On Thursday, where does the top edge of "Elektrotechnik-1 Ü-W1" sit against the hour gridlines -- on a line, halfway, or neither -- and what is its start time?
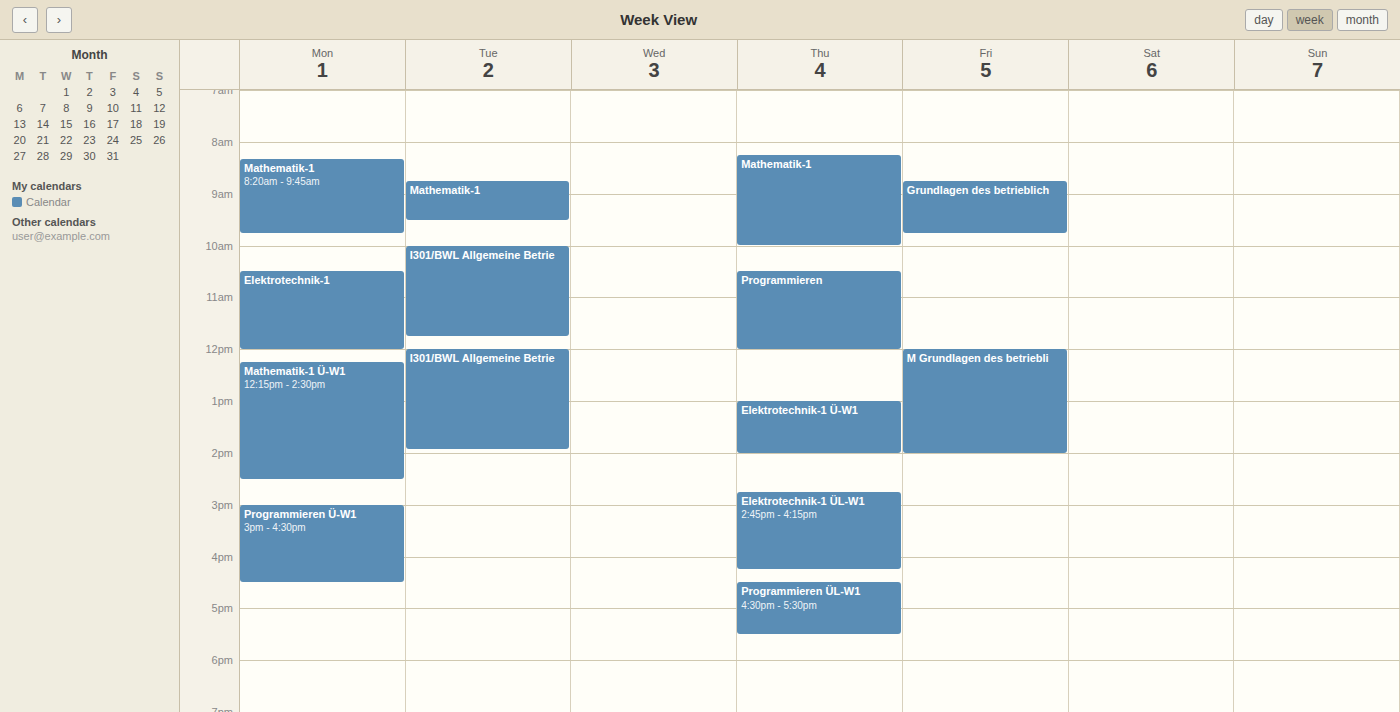
1:00 PM -- exactly on the 1 PM line.